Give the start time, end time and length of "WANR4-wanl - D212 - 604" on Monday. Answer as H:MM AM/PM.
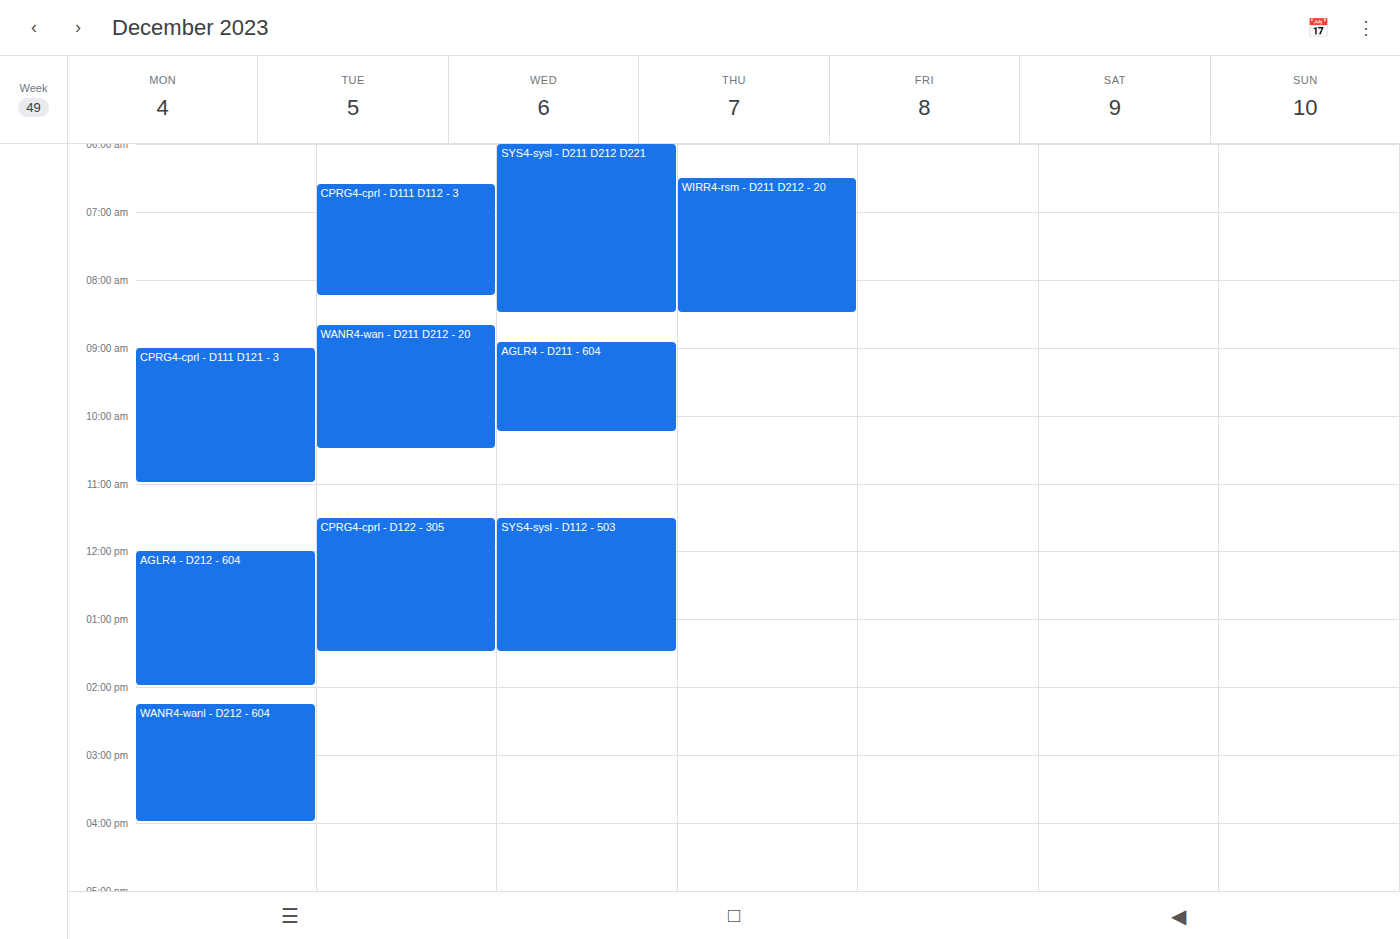
2:15 PM to 4:00 PM, 1 hour 45 minutes